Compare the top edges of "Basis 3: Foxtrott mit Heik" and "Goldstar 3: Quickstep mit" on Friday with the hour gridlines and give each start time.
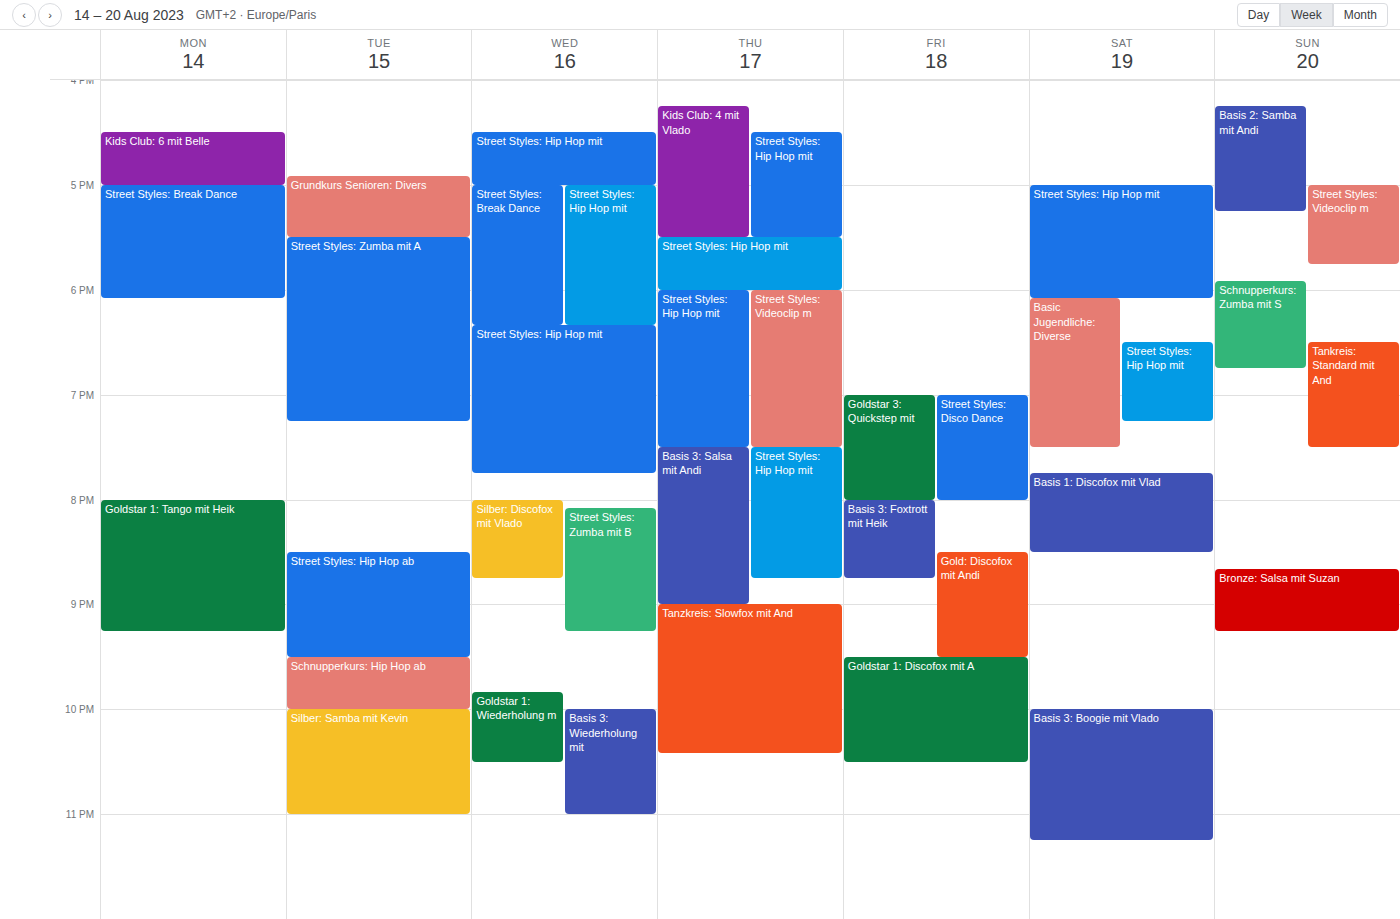
"Basis 3: Foxtrott mit Heik": 8:00 PM, exactly on the 8 PM line. "Goldstar 3: Quickstep mit": 7:00 PM, exactly on the 7 PM line.